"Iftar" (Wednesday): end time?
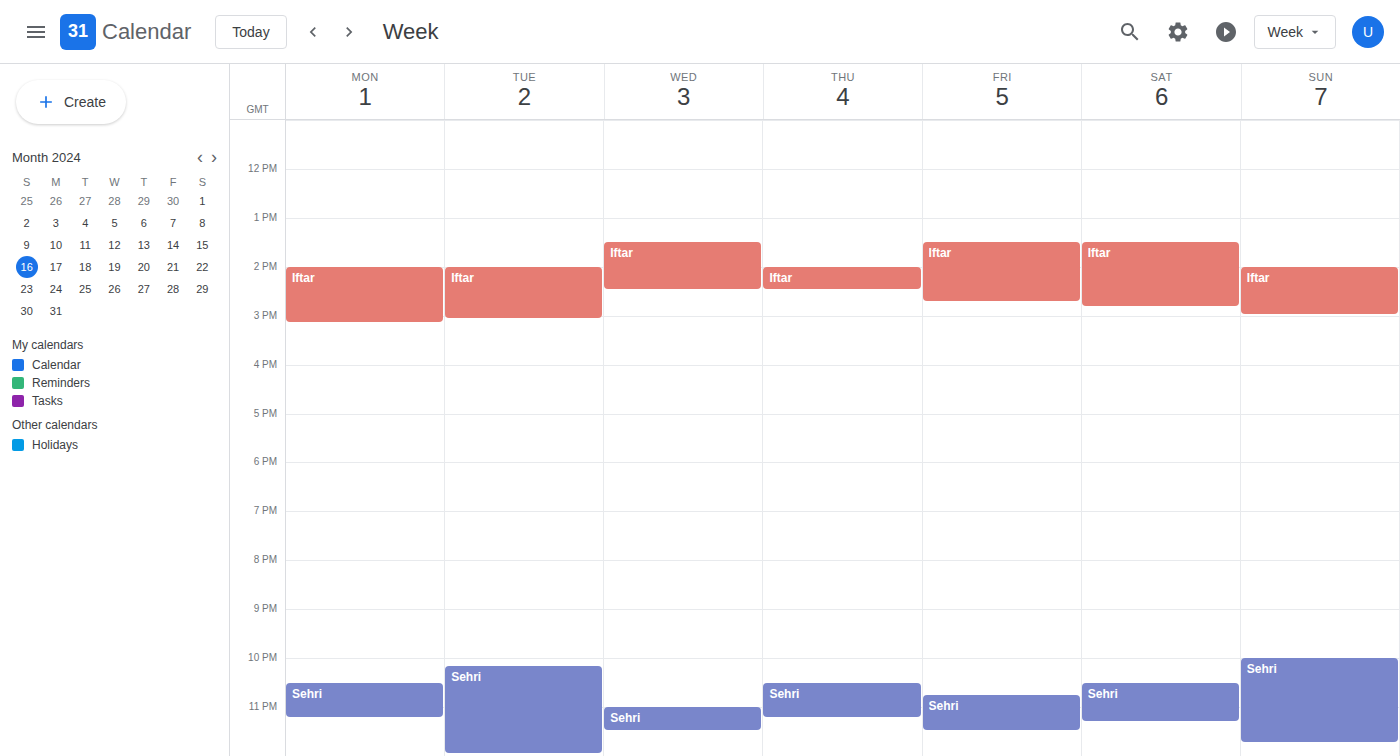
14:30